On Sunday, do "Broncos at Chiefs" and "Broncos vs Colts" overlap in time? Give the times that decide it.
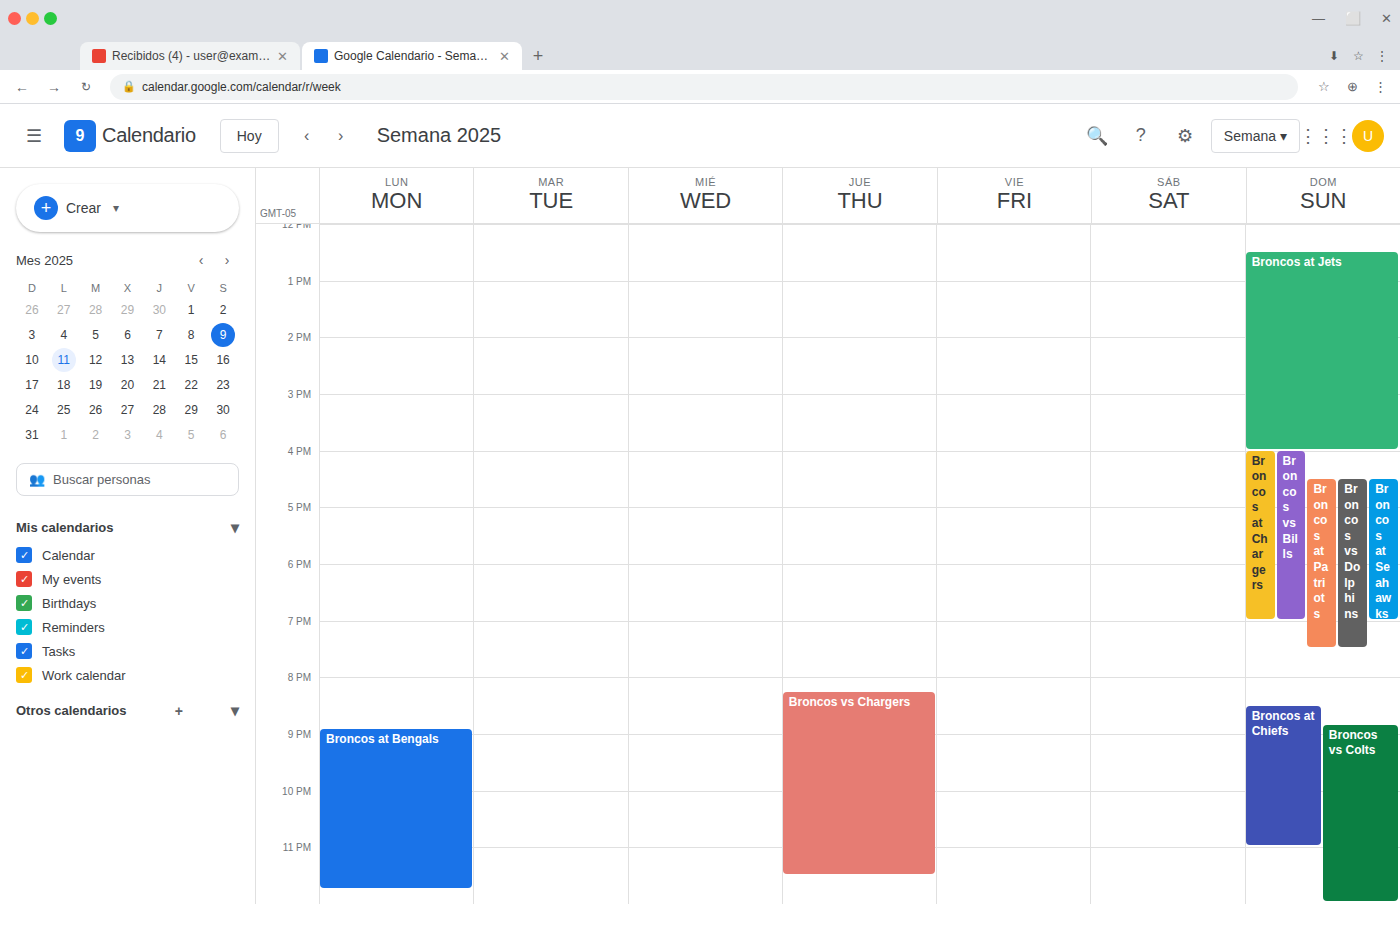
"Broncos vs Colts" starts at 8:50 PM, before "Broncos at Chiefs" ends at 11:00 PM -- they overlap.